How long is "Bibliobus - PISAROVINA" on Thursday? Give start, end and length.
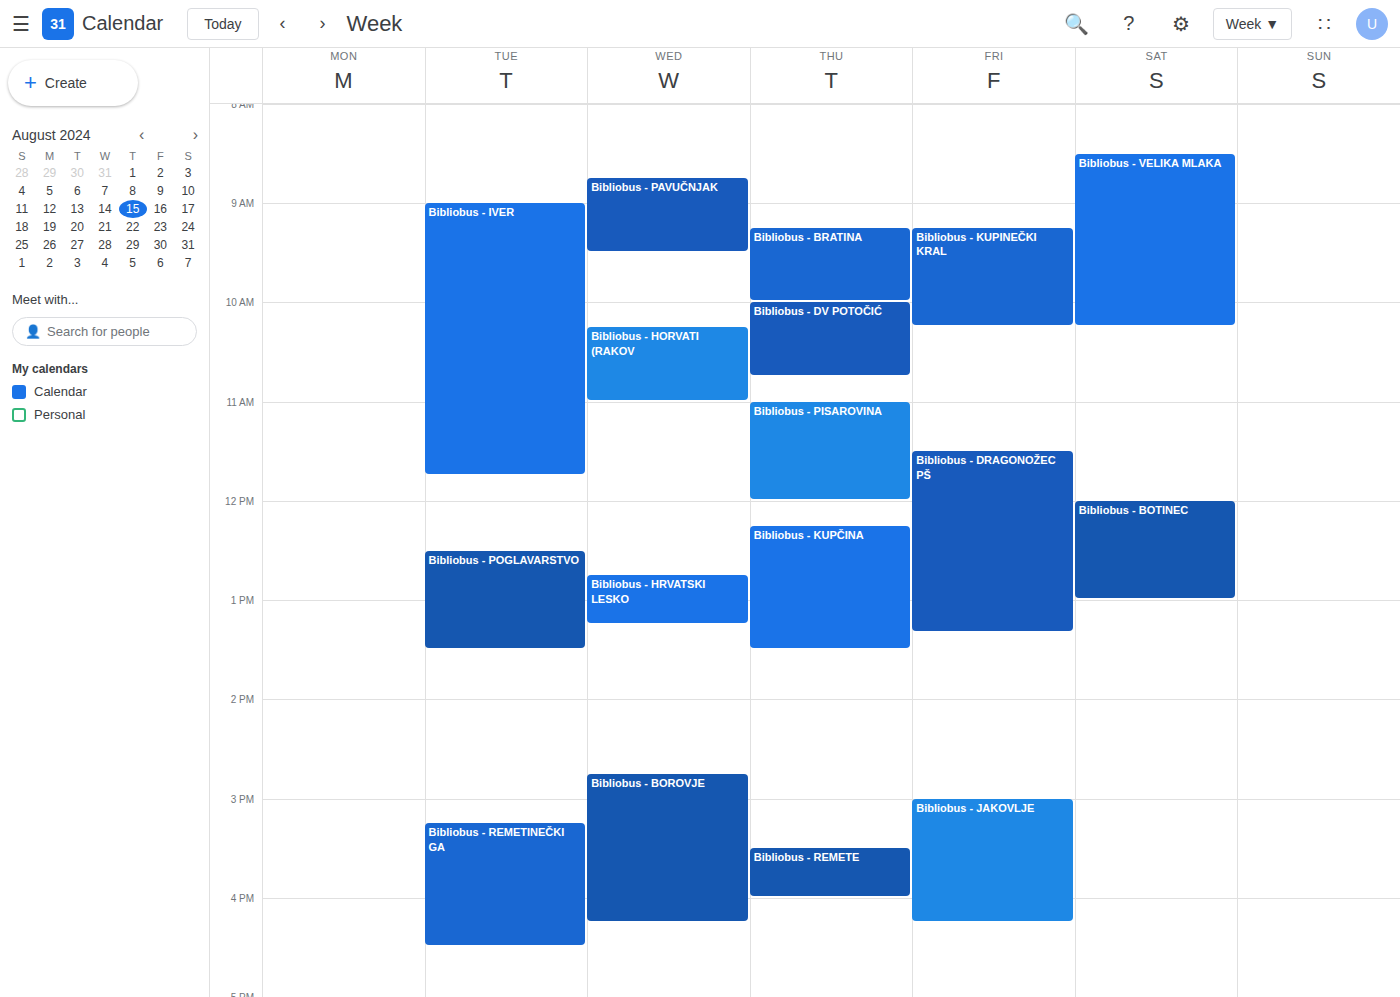
11:00 AM to 12:00 PM, 1 hour